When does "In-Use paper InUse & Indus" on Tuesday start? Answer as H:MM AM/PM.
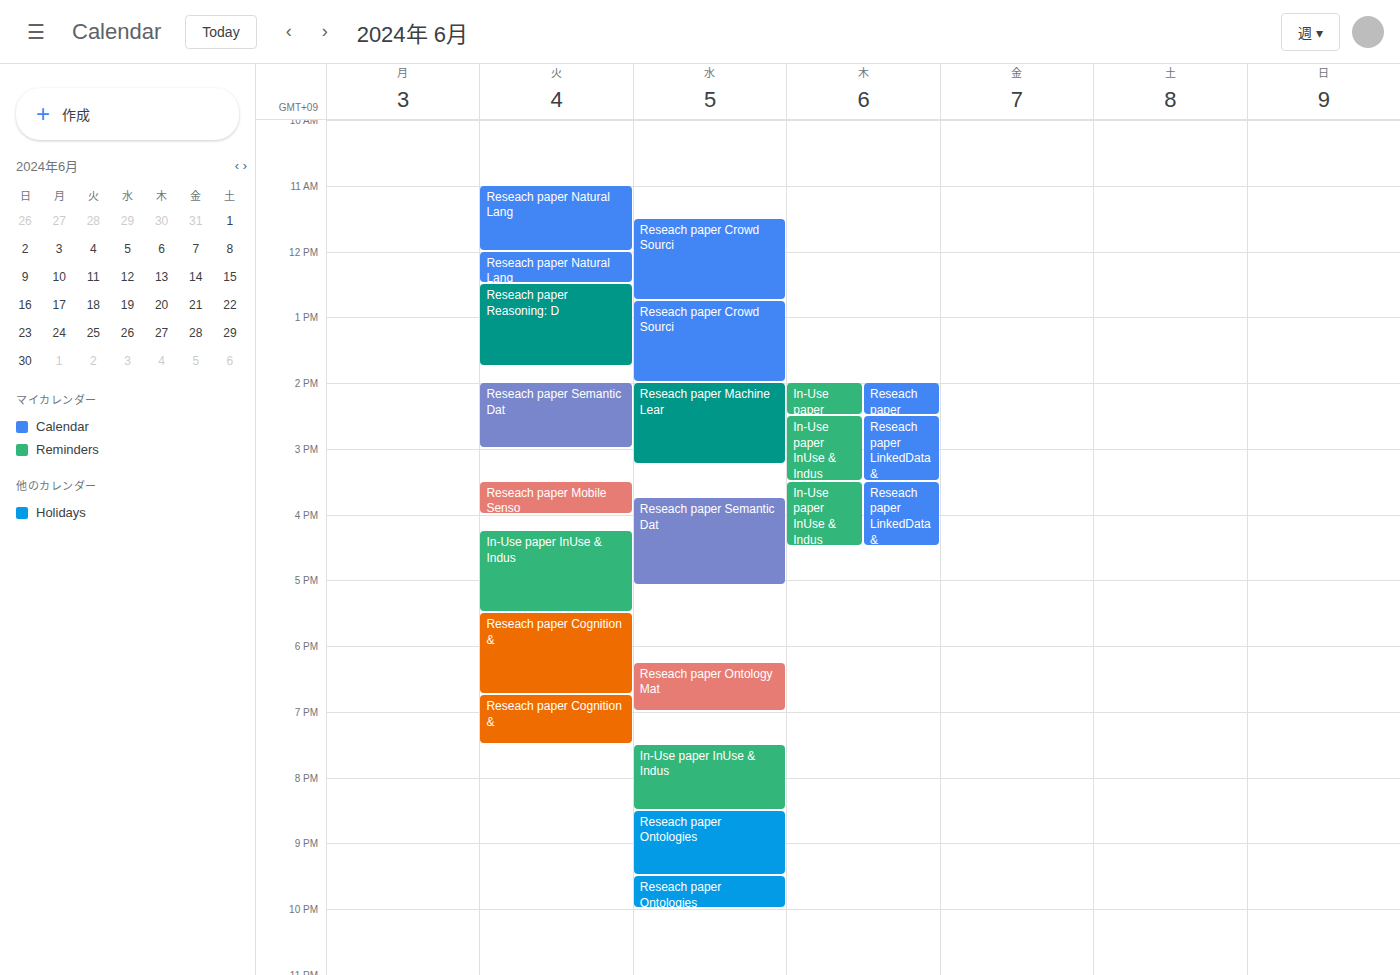
4:15 PM